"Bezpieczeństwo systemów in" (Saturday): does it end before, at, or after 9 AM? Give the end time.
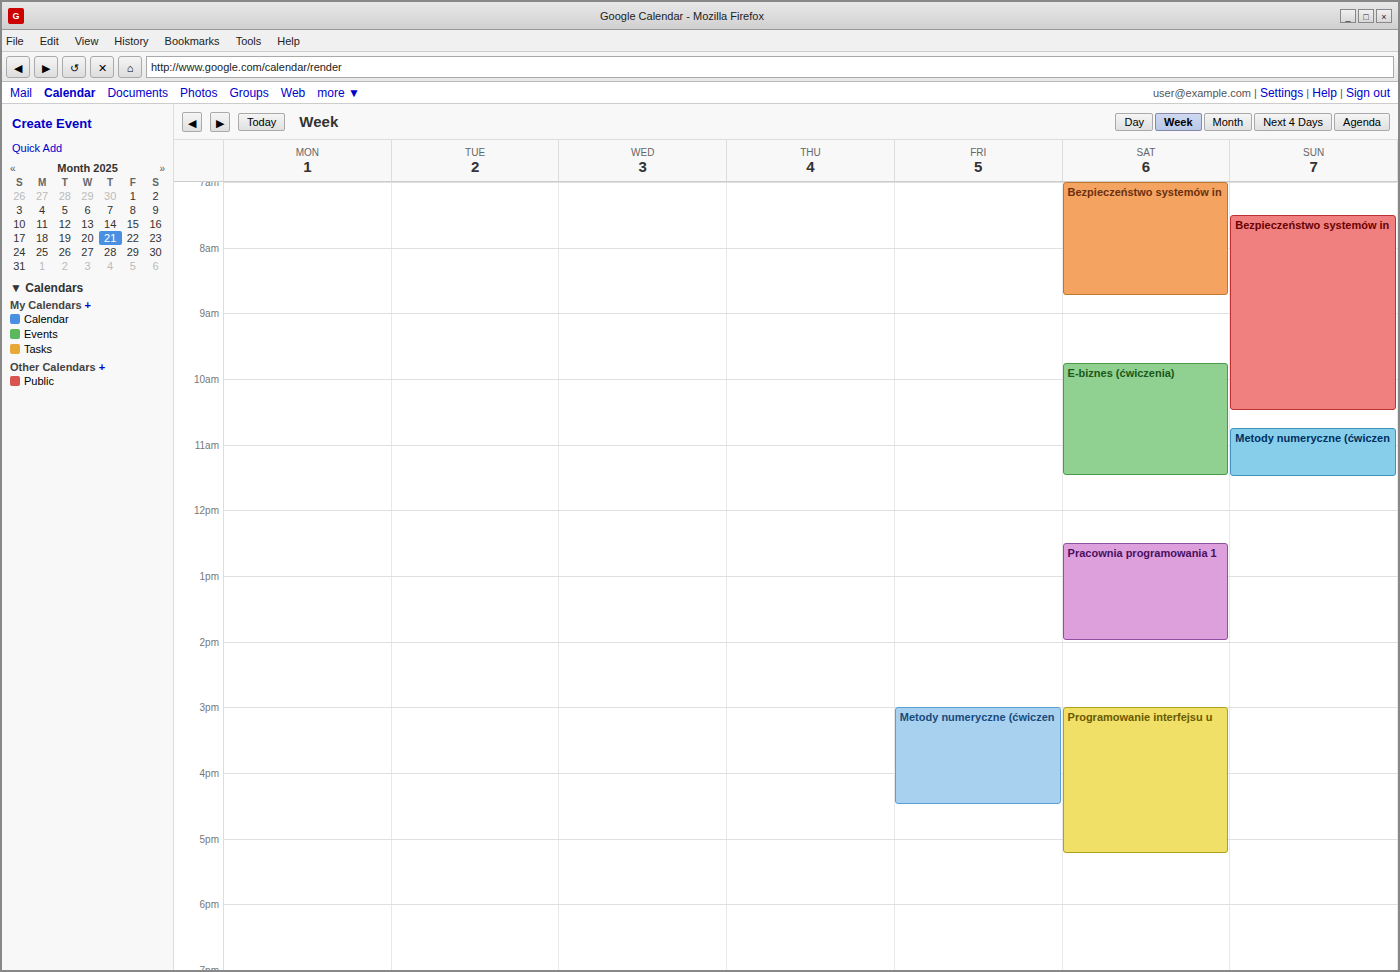
8:45 AM -- before 9 AM, 15 minutes above the 9 AM line.